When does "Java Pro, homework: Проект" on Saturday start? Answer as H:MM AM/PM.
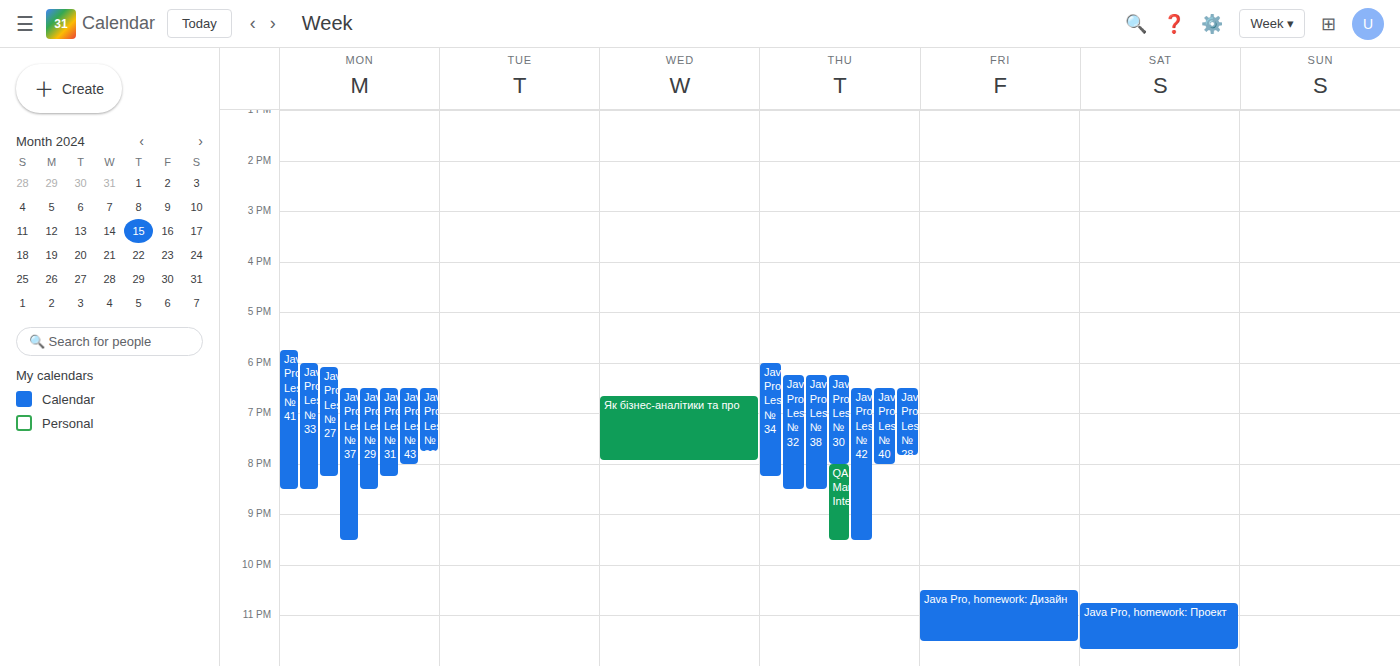
10:45 PM